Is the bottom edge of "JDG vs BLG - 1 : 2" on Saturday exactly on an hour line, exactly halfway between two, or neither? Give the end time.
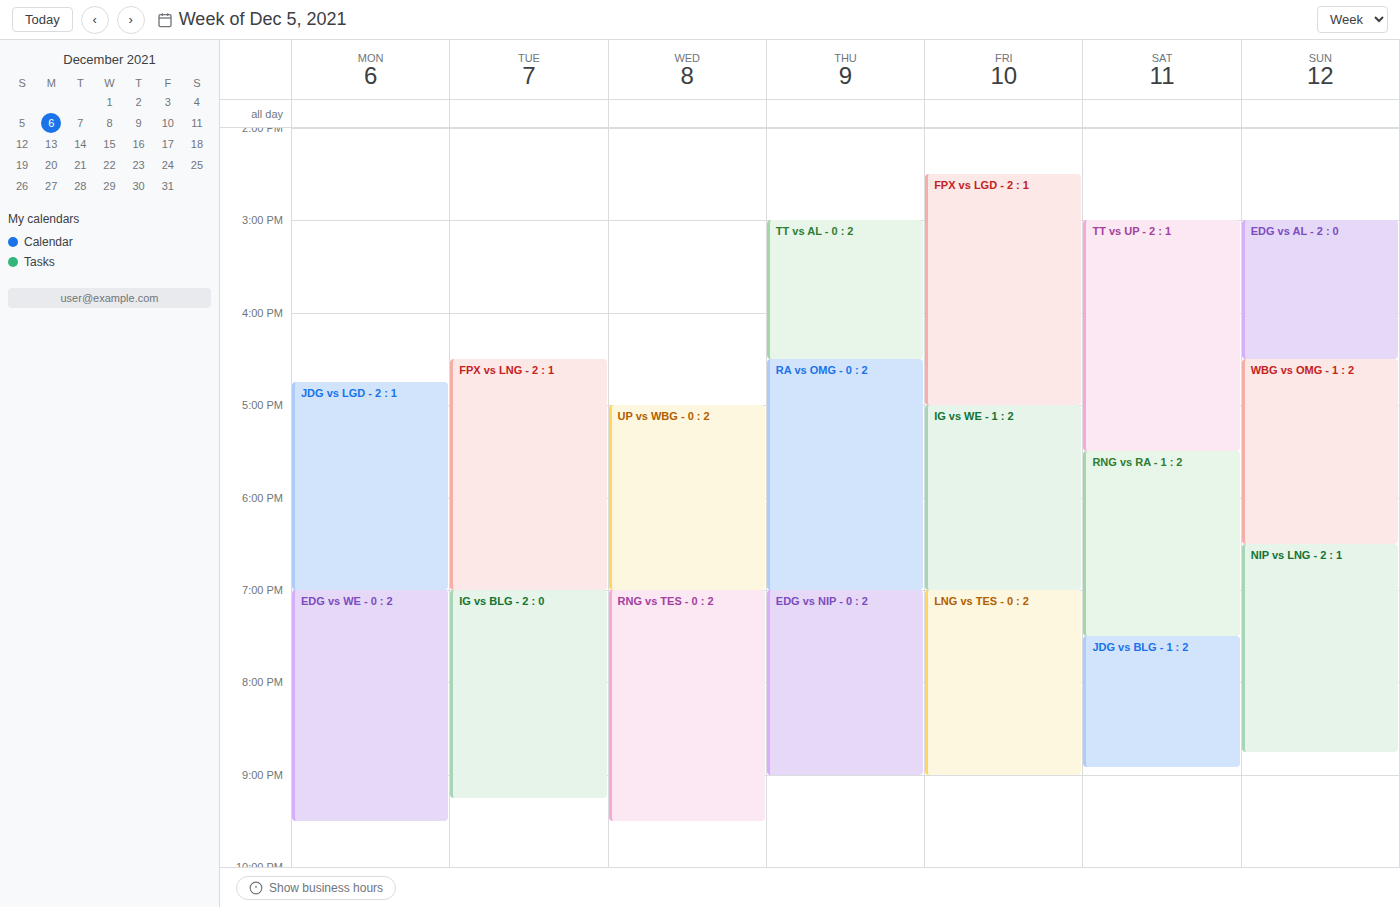
8:55 PM -- neither: 55 minutes below the 8 PM line and 5 minutes above the 9 PM line.